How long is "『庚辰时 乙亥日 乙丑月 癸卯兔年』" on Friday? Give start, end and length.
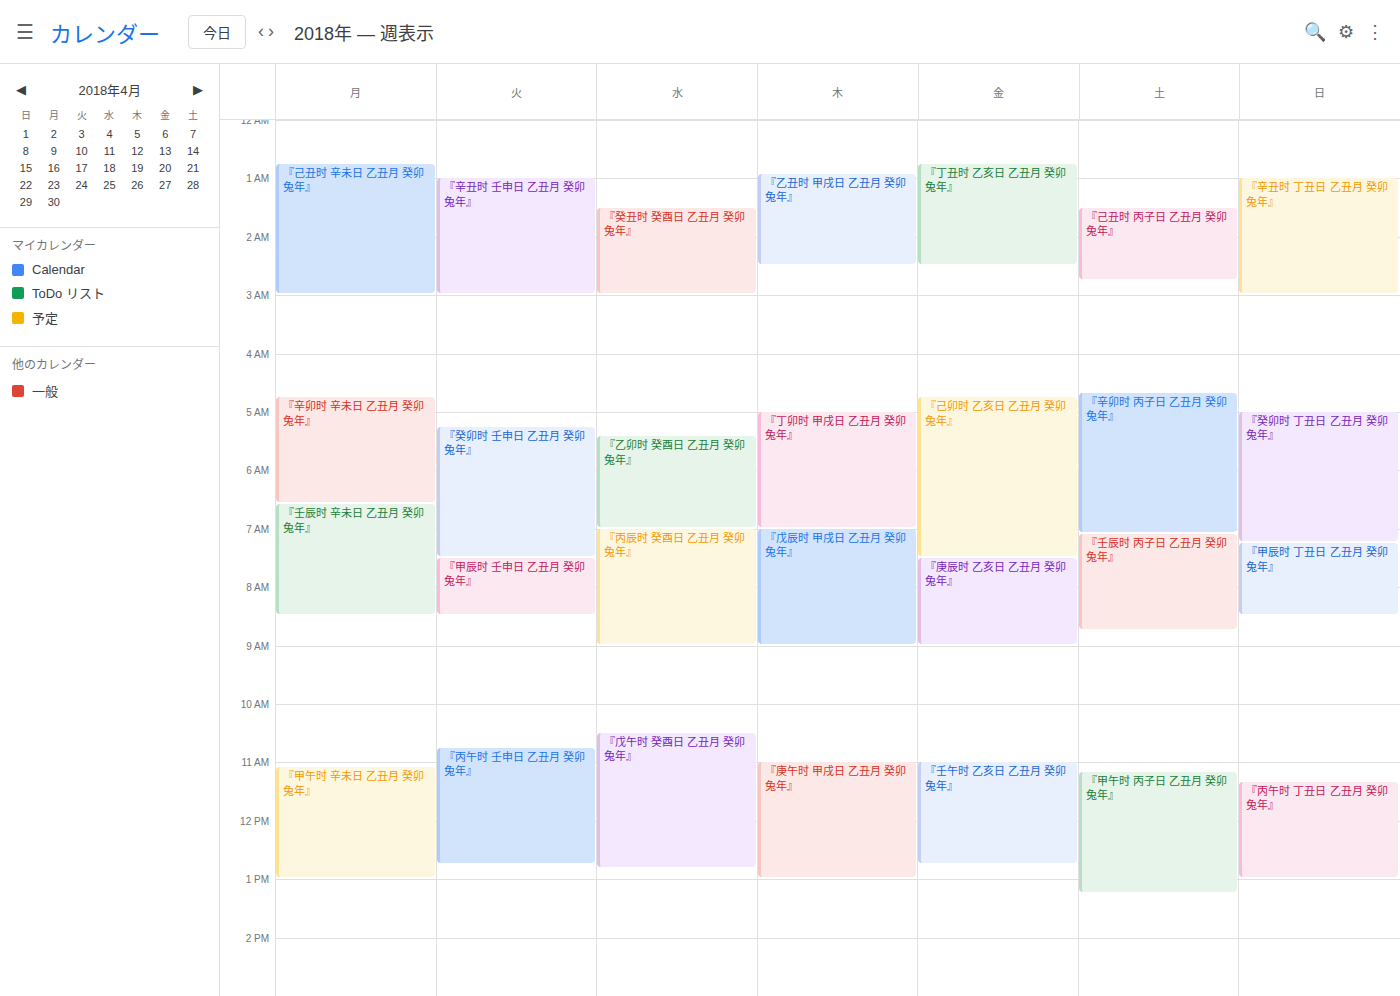
7:30 AM to 9:00 AM, 1 hour 30 minutes